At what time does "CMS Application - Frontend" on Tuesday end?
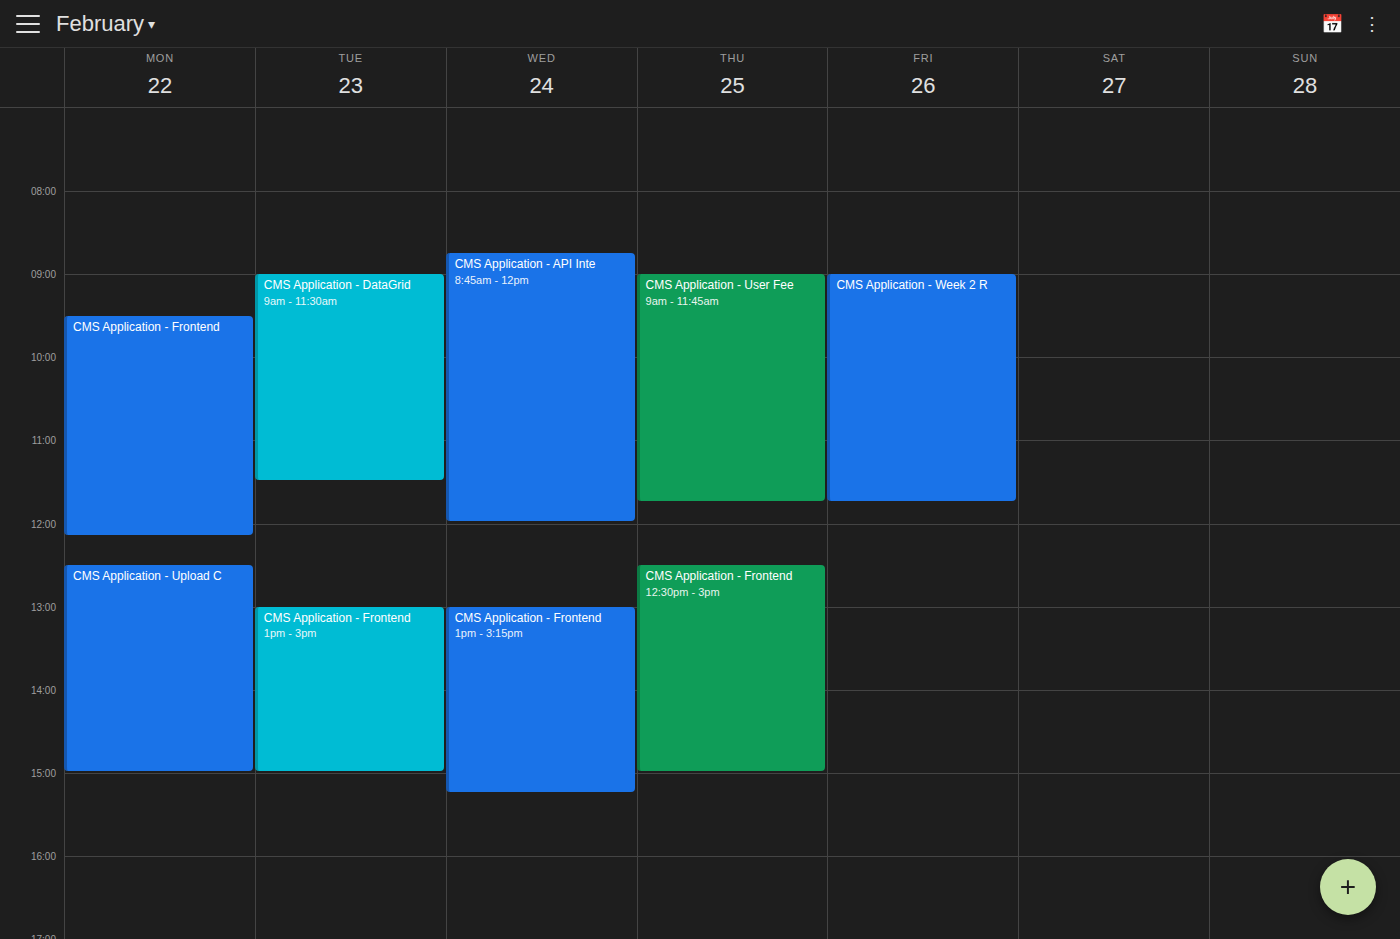
3:00 PM